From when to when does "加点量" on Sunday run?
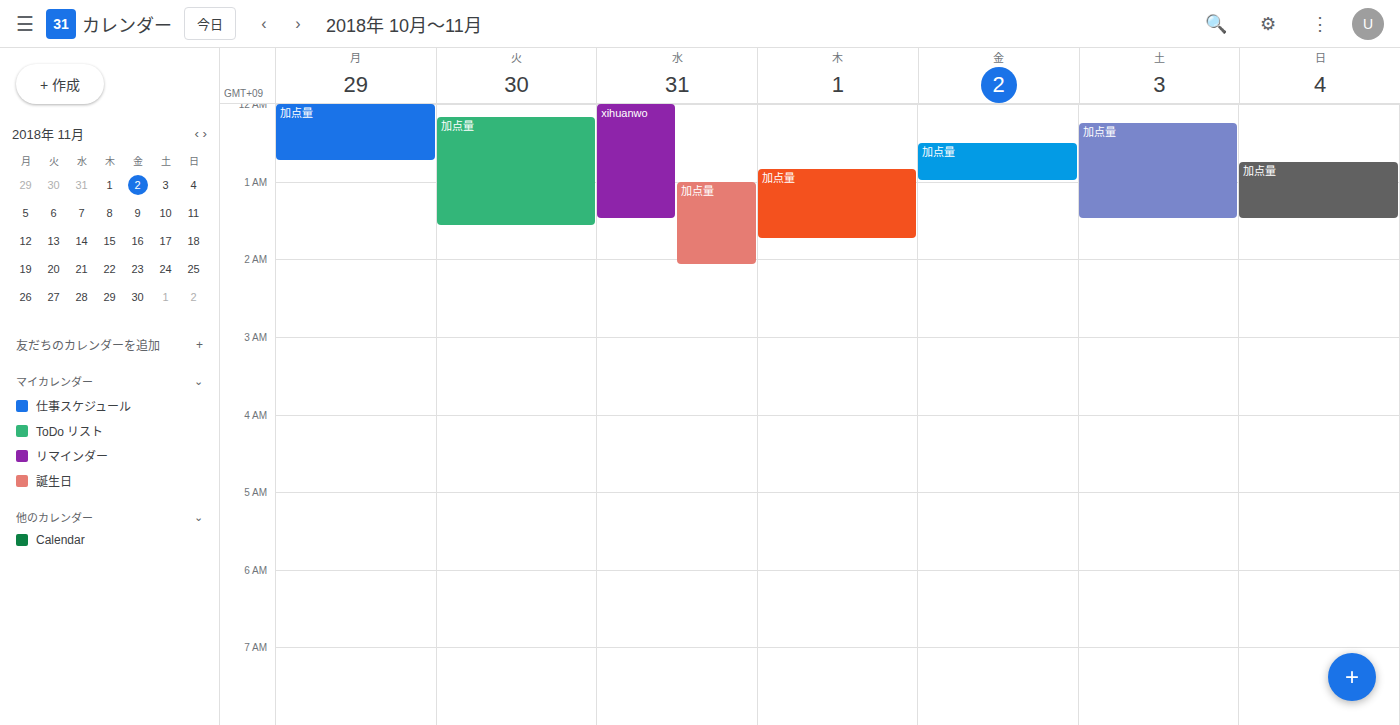
12:45 AM to 1:30 AM